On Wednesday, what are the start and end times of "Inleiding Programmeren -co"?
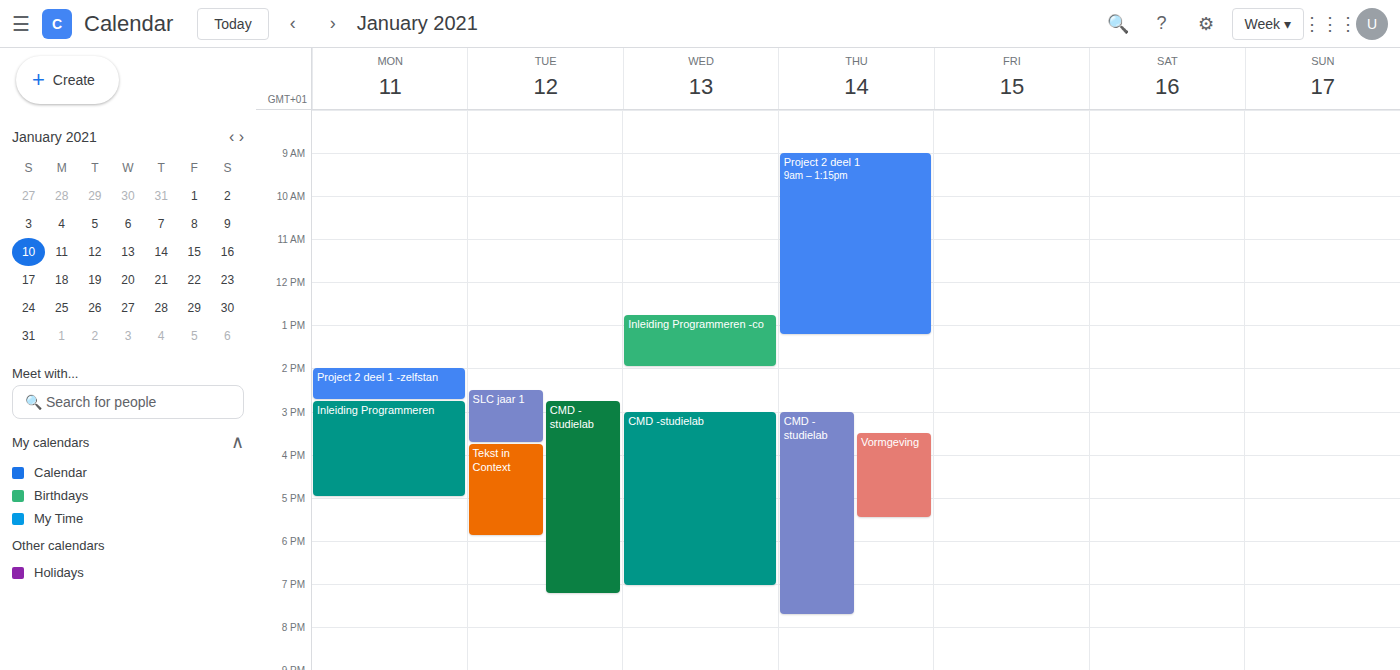
12:45 PM to 2:00 PM